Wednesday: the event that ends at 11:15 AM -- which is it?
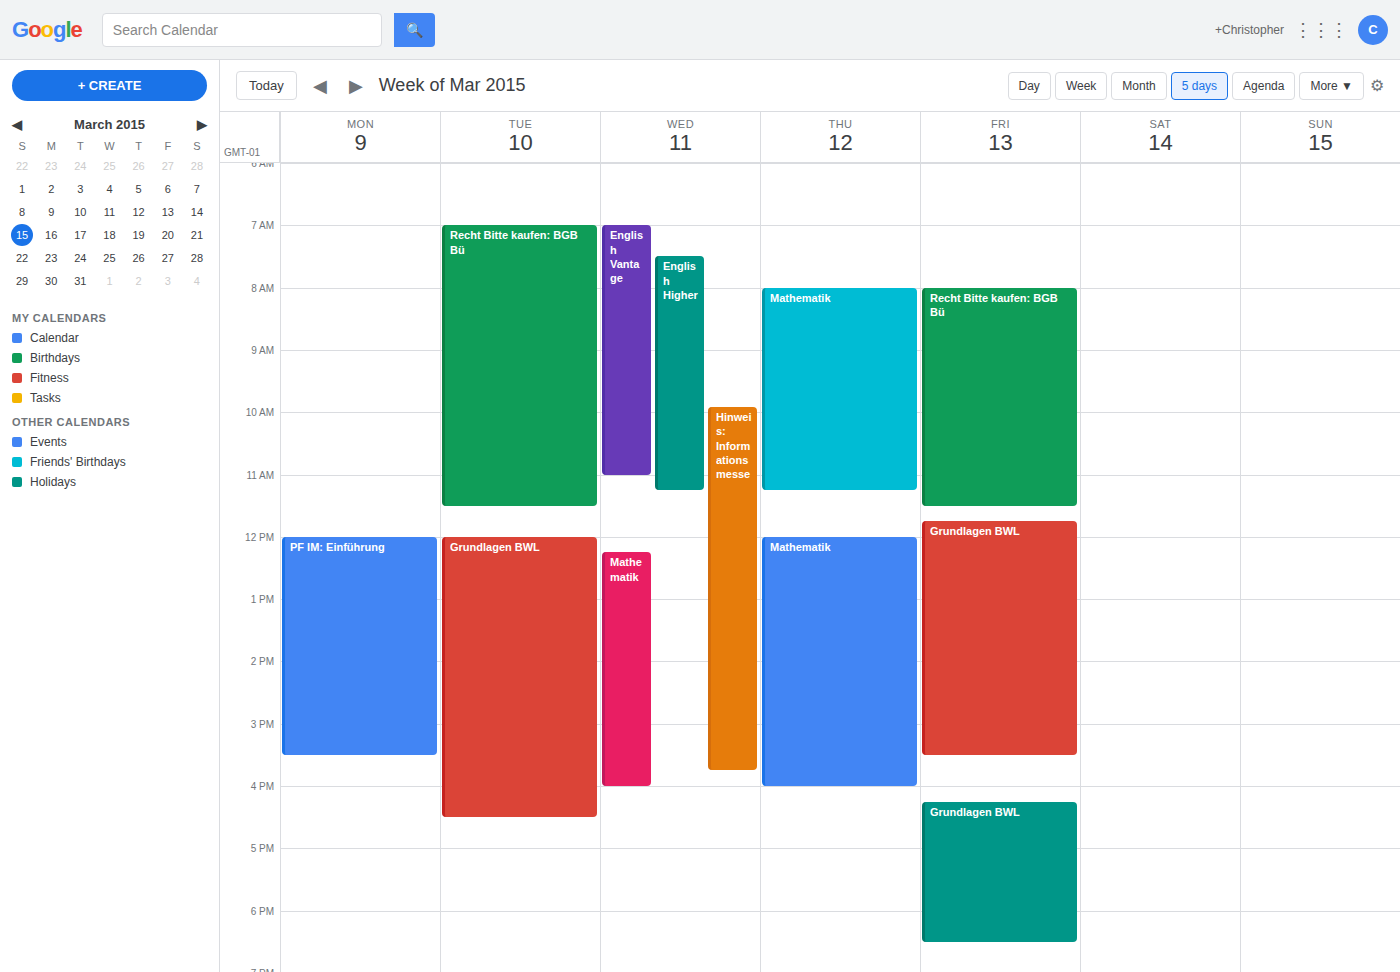
"English Higher"